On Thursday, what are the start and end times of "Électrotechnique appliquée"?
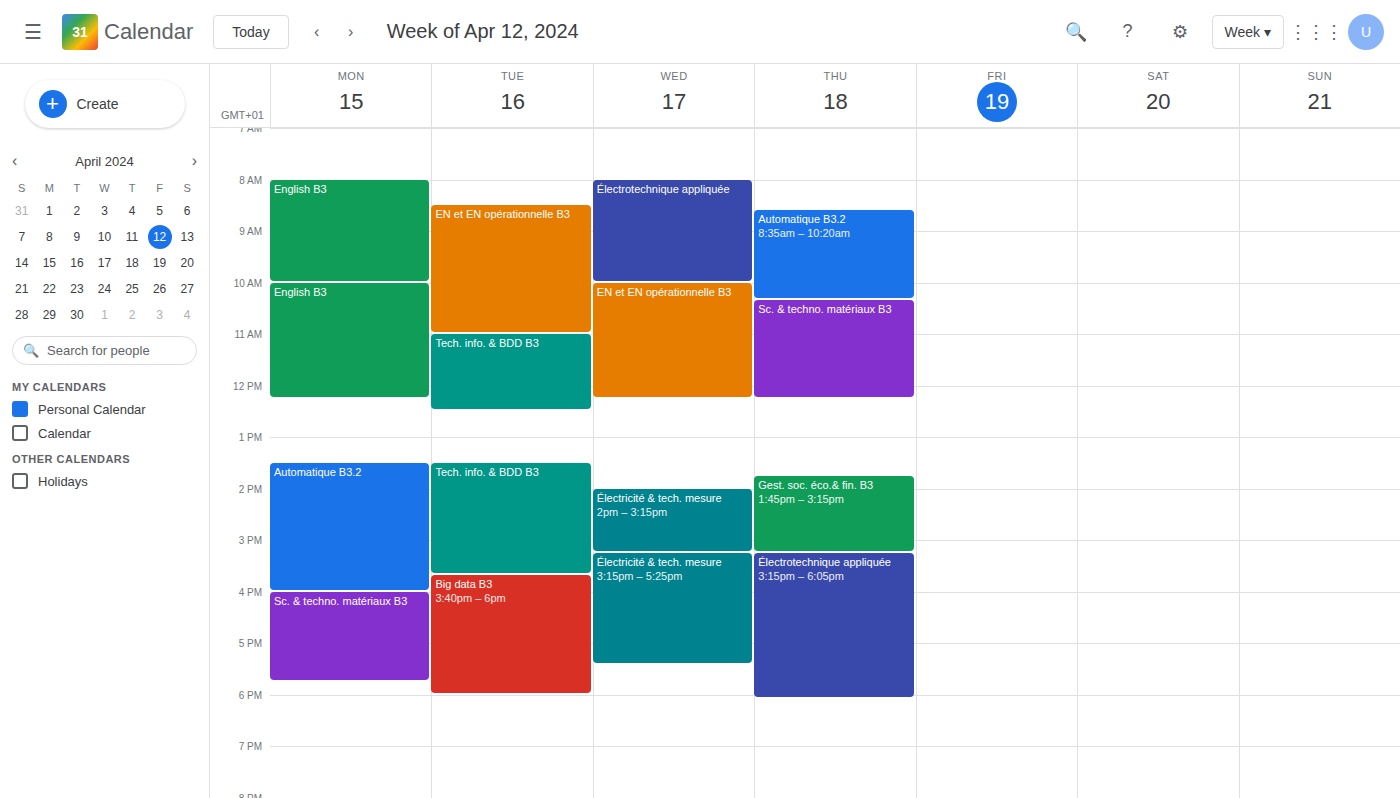
3:15 PM to 6:05 PM